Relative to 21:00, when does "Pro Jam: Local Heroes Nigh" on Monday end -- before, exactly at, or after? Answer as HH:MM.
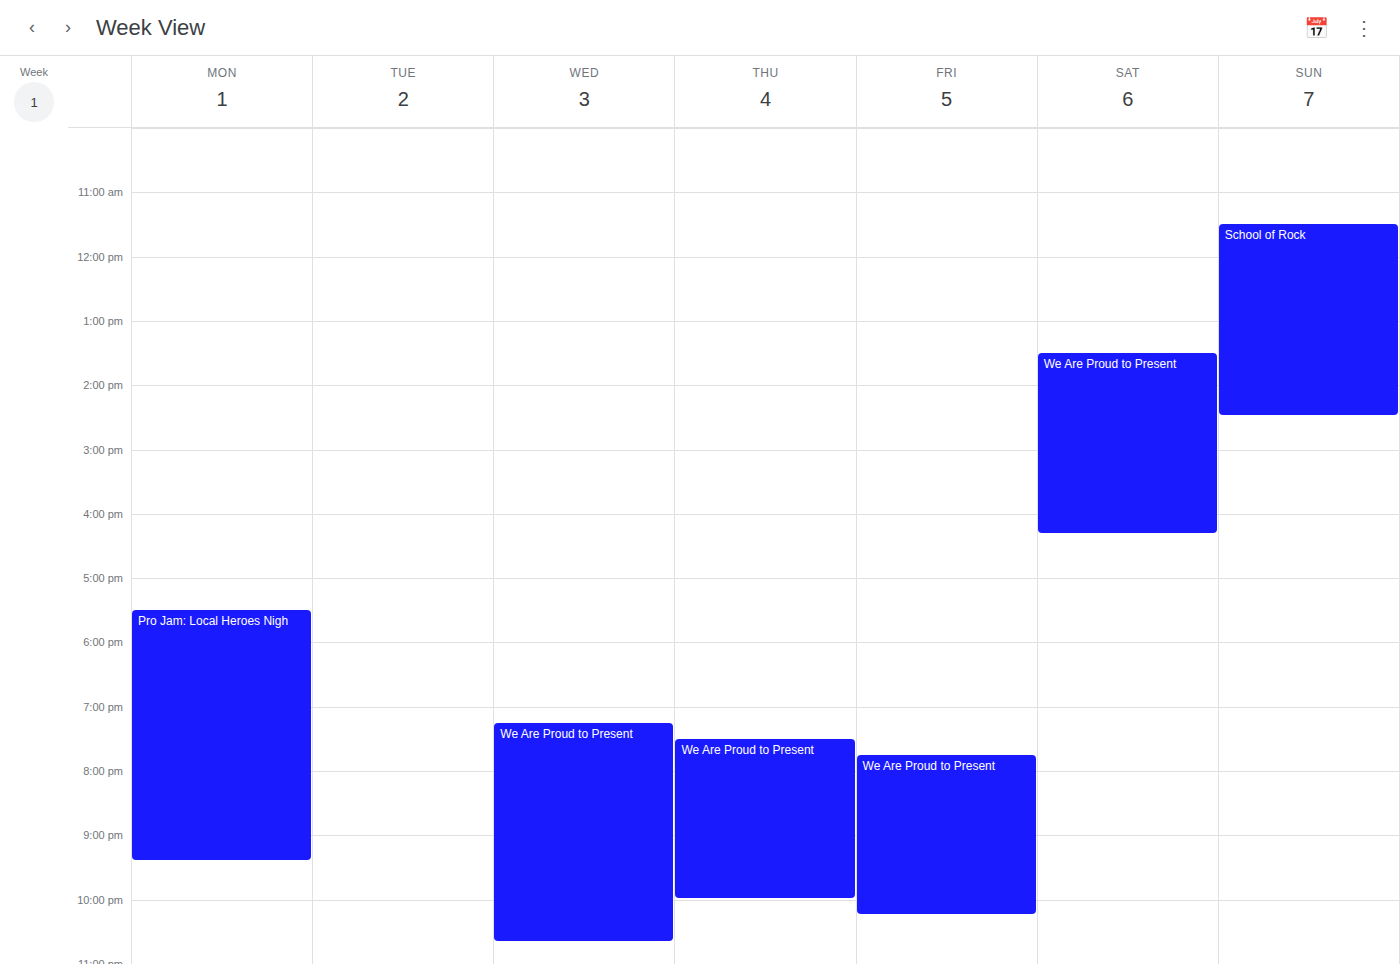
21:25 -- after 21:00, 25 minutes below the 21:00 line.